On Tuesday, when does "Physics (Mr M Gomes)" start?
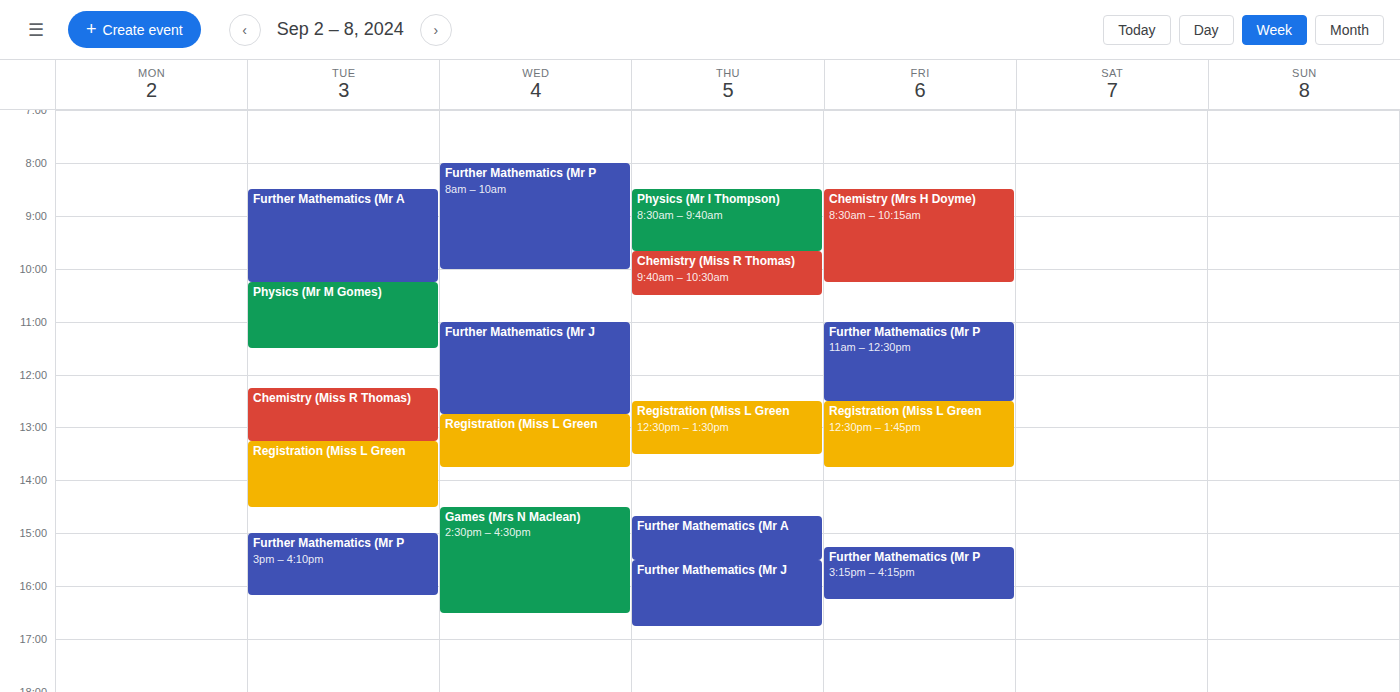
10:15 AM